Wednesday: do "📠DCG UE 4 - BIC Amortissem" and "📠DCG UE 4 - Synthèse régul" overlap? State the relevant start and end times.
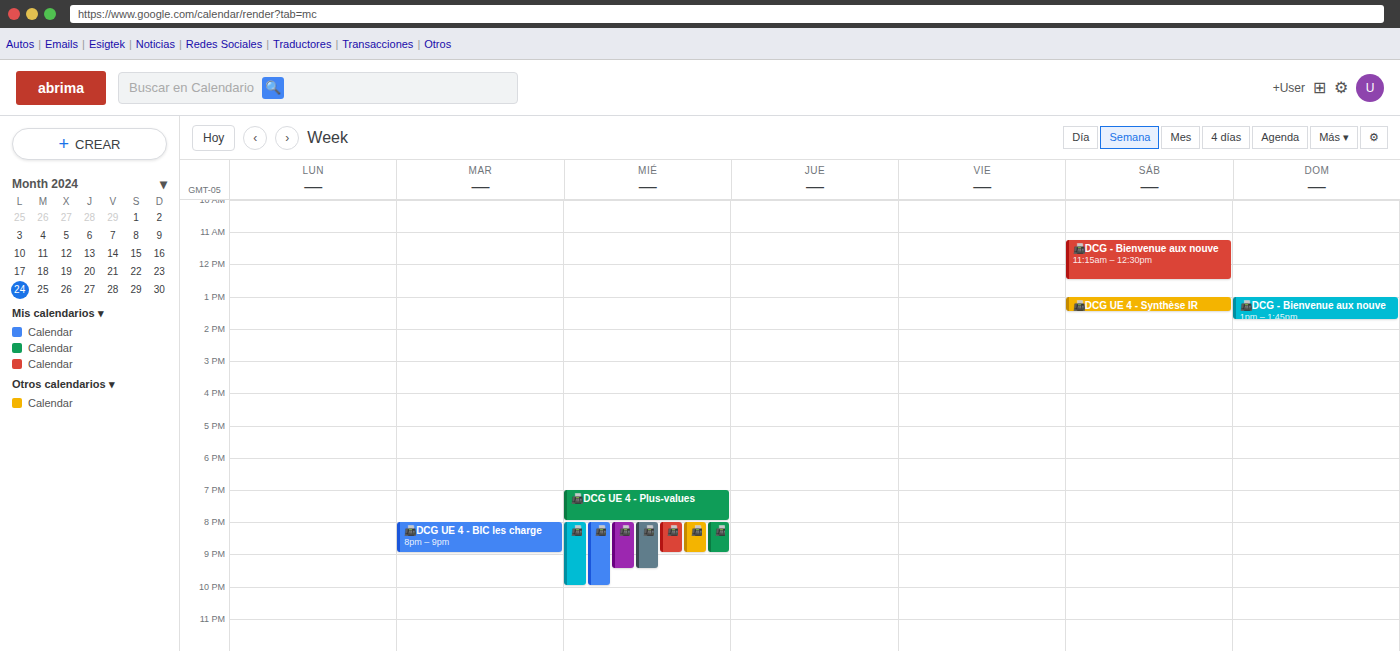
"📠DCG UE 4 - BIC Amortissem" runs 8:00 PM to 9:00 PM, inside "📠DCG UE 4 - Synthèse régul" -- they overlap.